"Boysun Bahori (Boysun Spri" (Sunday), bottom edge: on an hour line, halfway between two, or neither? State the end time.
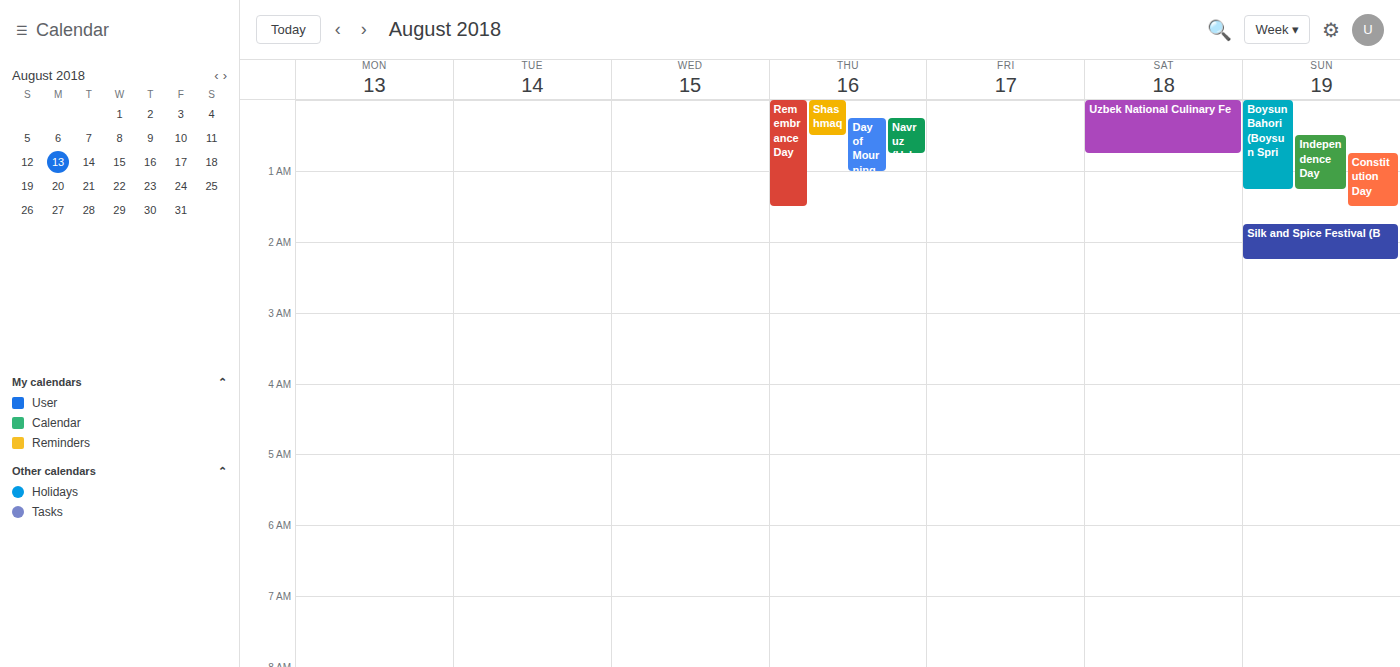
1:15 AM -- neither: a quarter of the way from the 1 AM line to the 2 AM line.